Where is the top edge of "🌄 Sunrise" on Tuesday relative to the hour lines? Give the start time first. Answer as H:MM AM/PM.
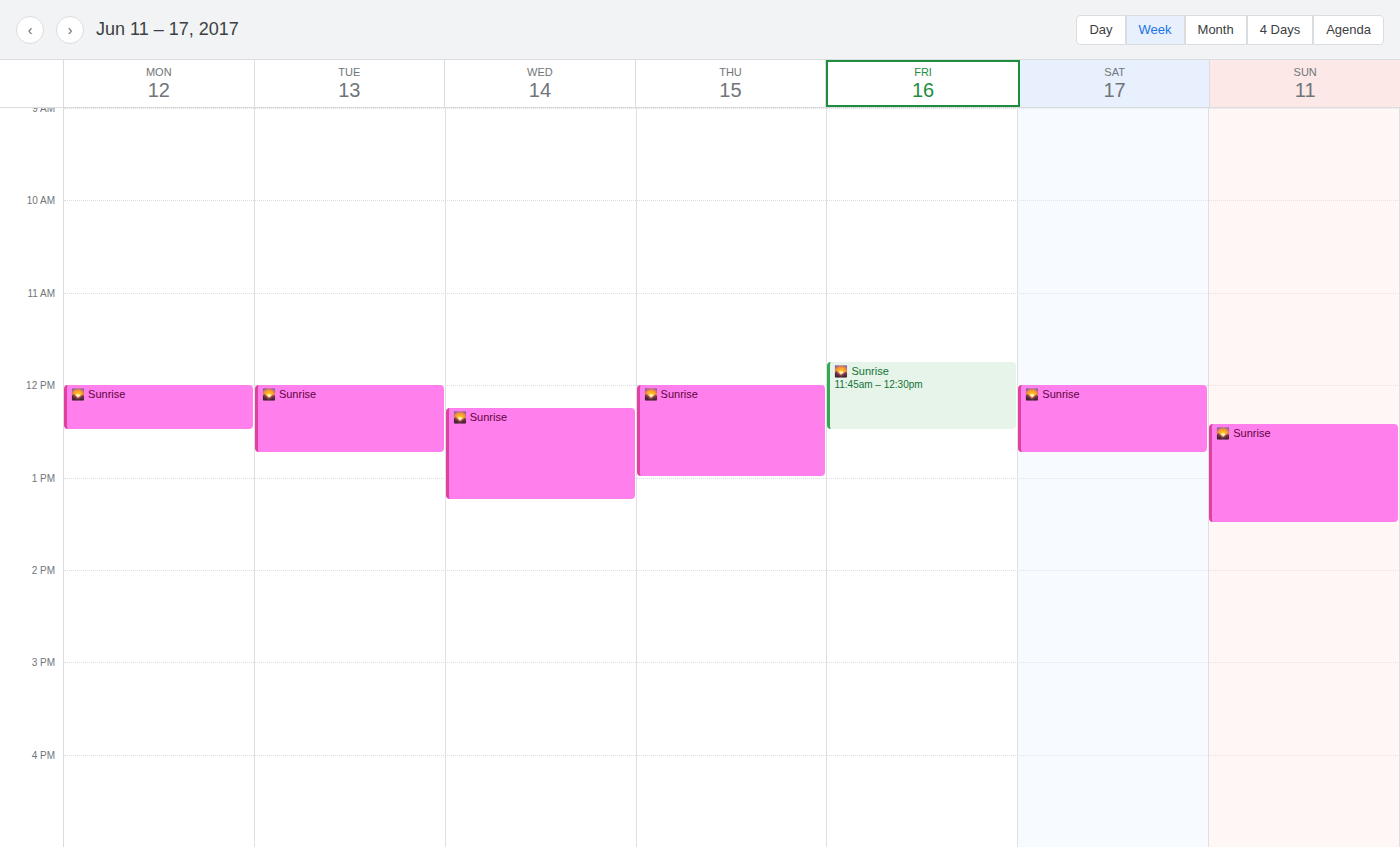
12:00 PM -- exactly on the 12 PM line.